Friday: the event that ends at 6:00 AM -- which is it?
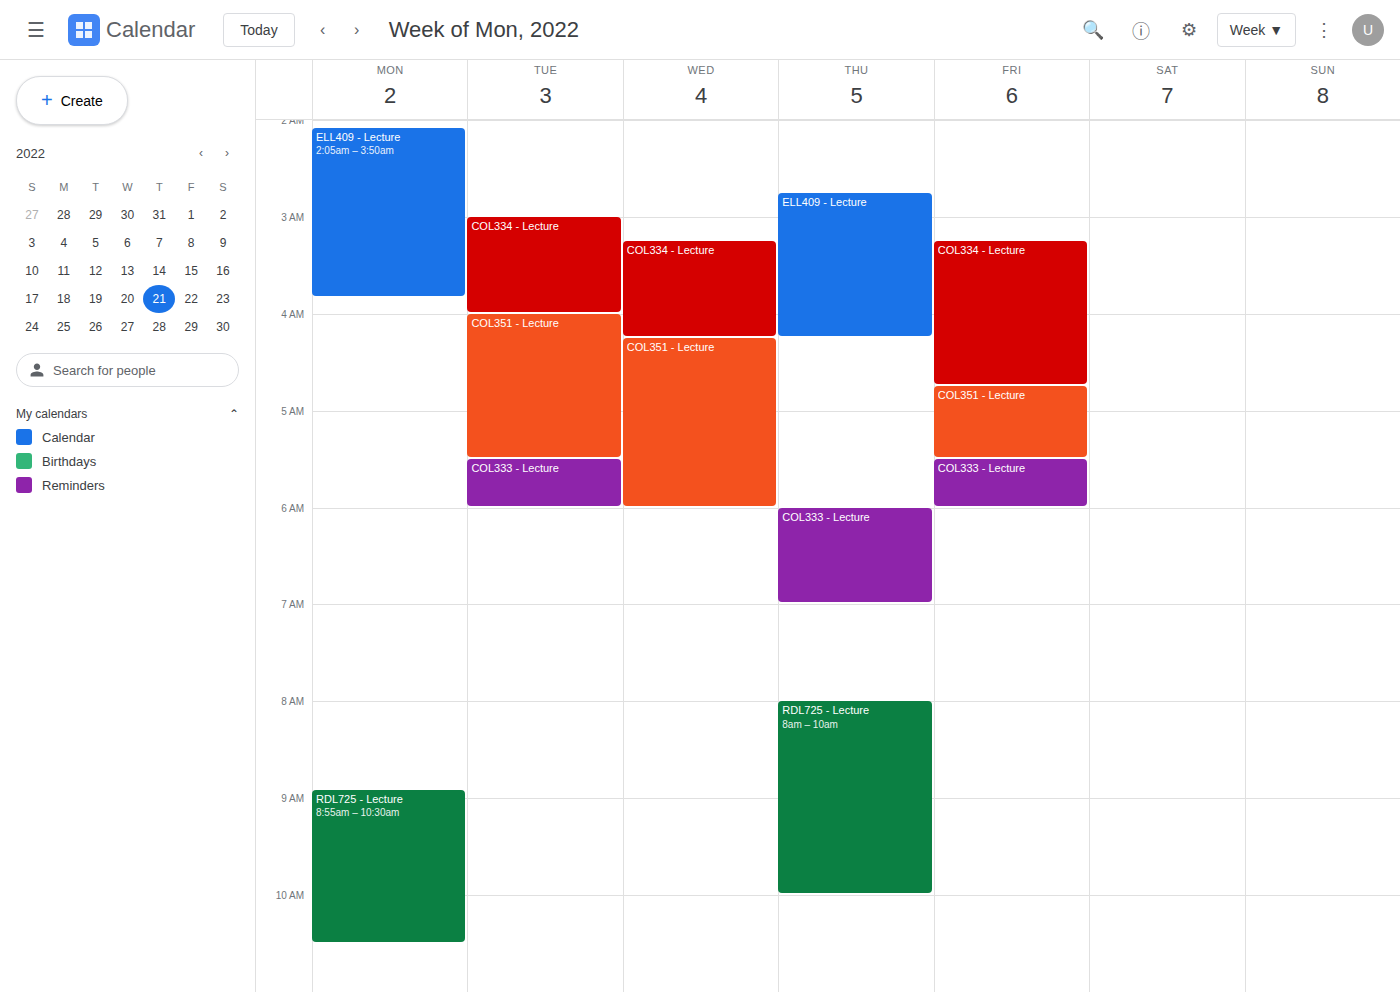
"COL333 - Lecture"